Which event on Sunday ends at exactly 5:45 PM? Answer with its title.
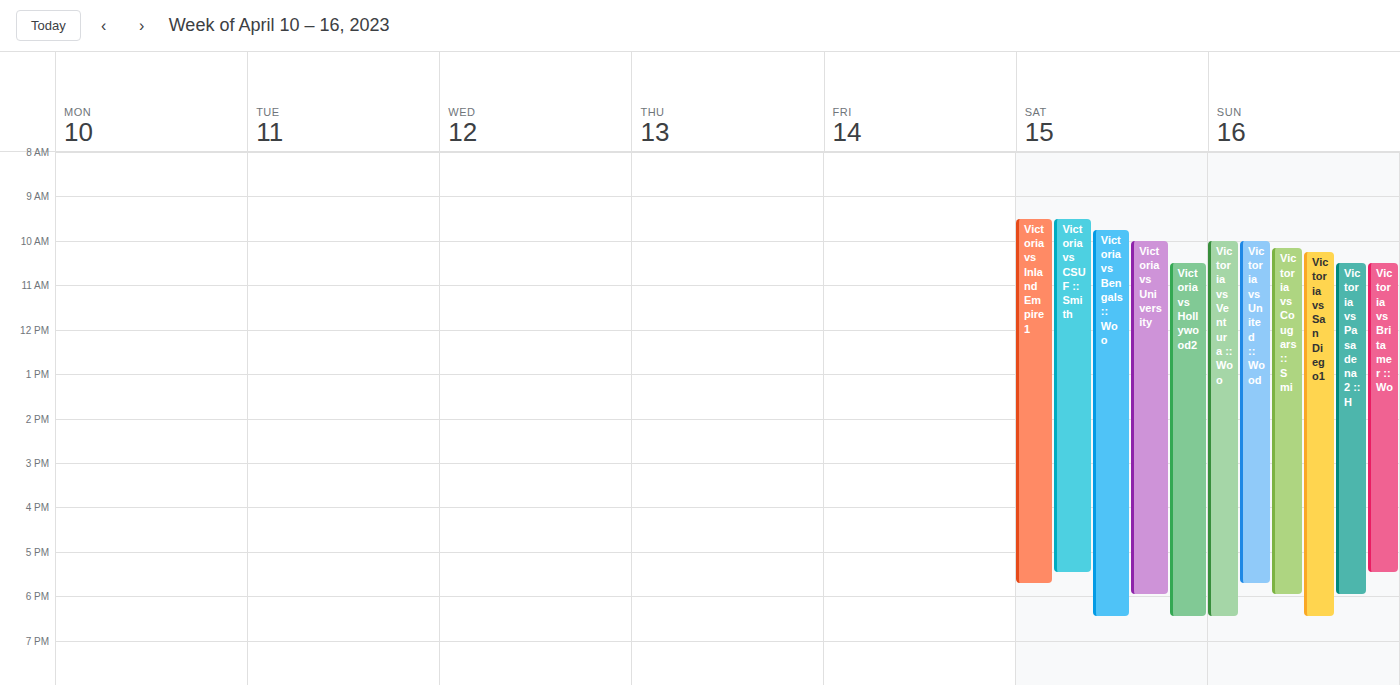
"Victoria vs United :: Wood"